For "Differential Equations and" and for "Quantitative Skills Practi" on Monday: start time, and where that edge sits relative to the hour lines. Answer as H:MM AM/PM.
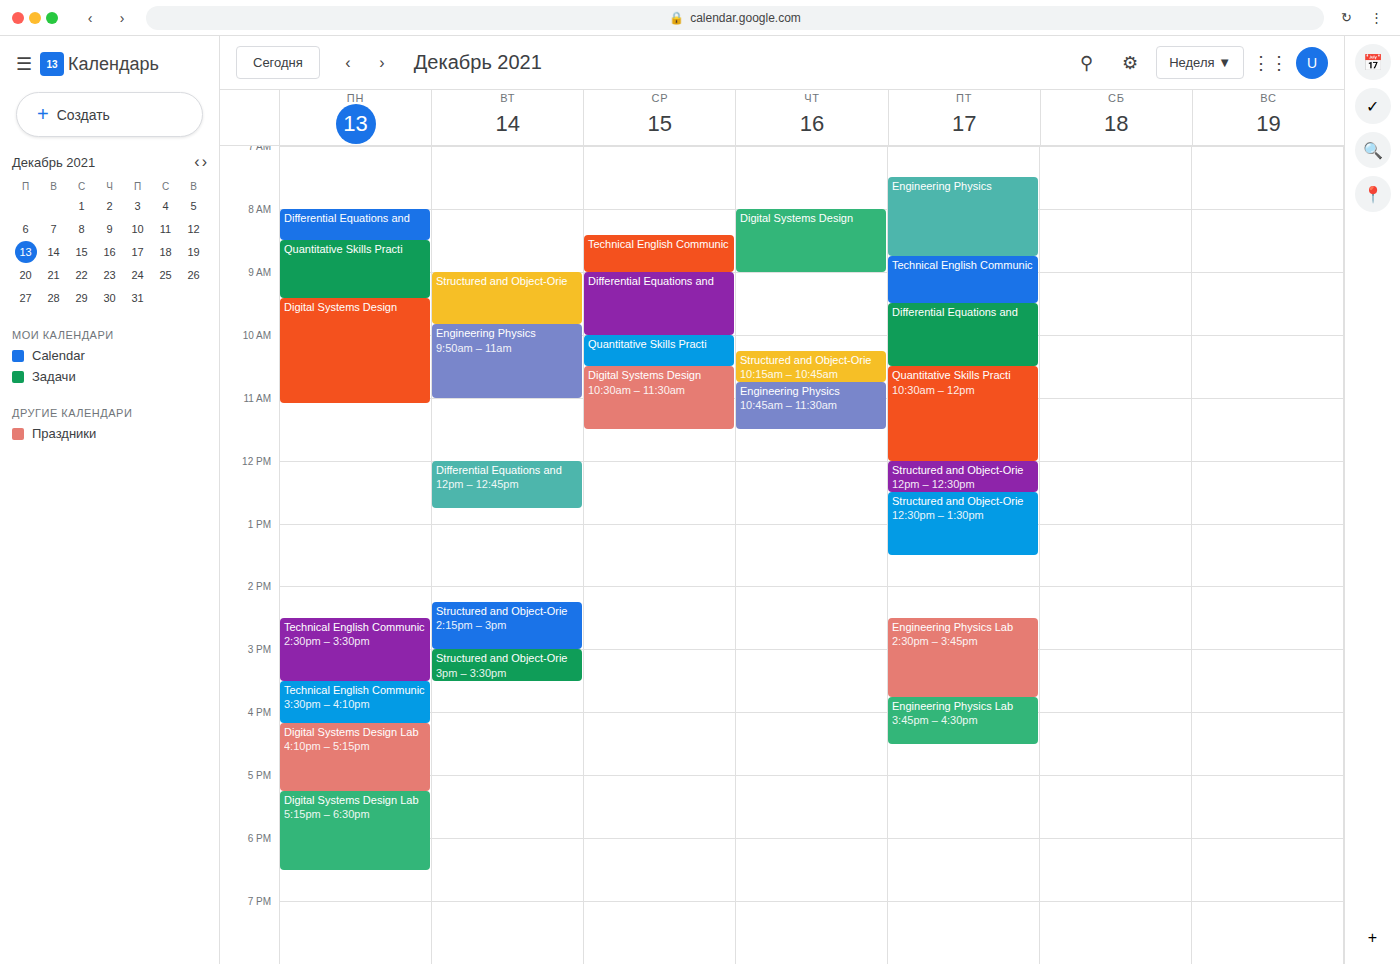
"Differential Equations and": 8:00 AM, exactly on the 8 AM line. "Quantitative Skills Practi": 8:30 AM, halfway between the 8 AM and 9 AM lines.